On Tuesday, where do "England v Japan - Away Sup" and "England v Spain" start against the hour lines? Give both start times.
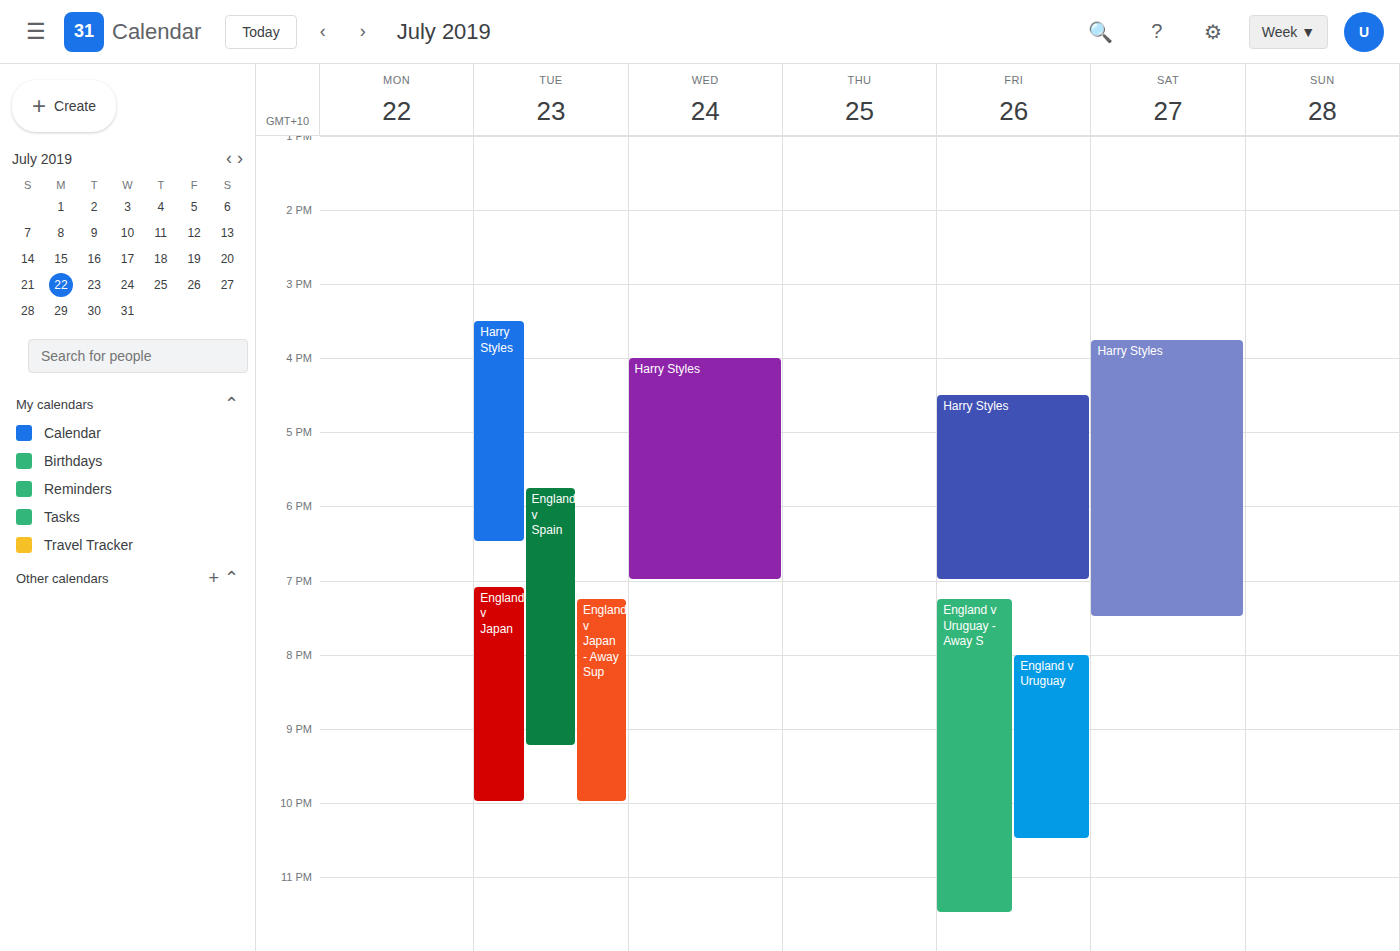
"England v Japan - Away Sup": 7:15 PM, neither: a quarter of the way from the 7 PM line to the 8 PM line. "England v Spain": 5:45 PM, neither: three quarters of the way from the 5 PM line to the 6 PM line.